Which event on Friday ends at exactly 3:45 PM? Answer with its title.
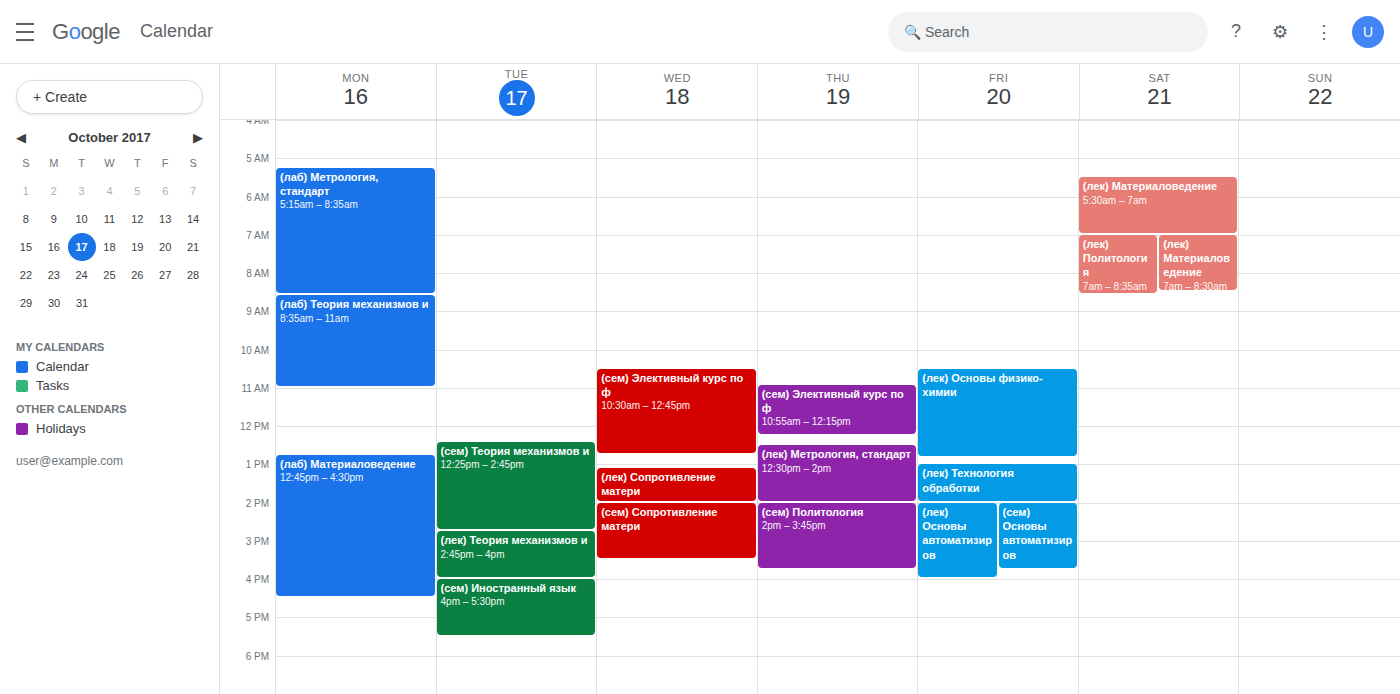
"(сем) Основы автоматизиров"